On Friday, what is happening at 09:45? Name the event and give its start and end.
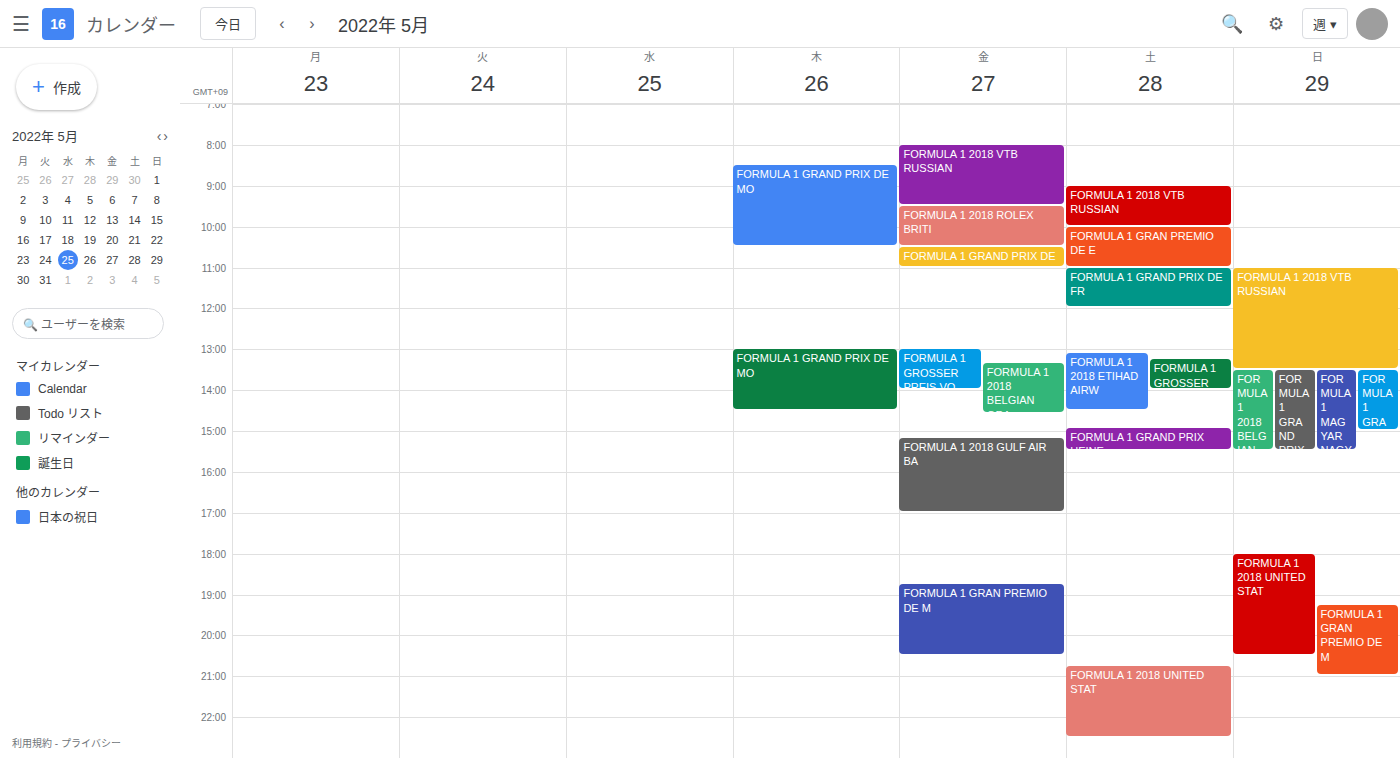
"FORMULA 1 2018 ROLEX BRITI", 09:30 to 10:30